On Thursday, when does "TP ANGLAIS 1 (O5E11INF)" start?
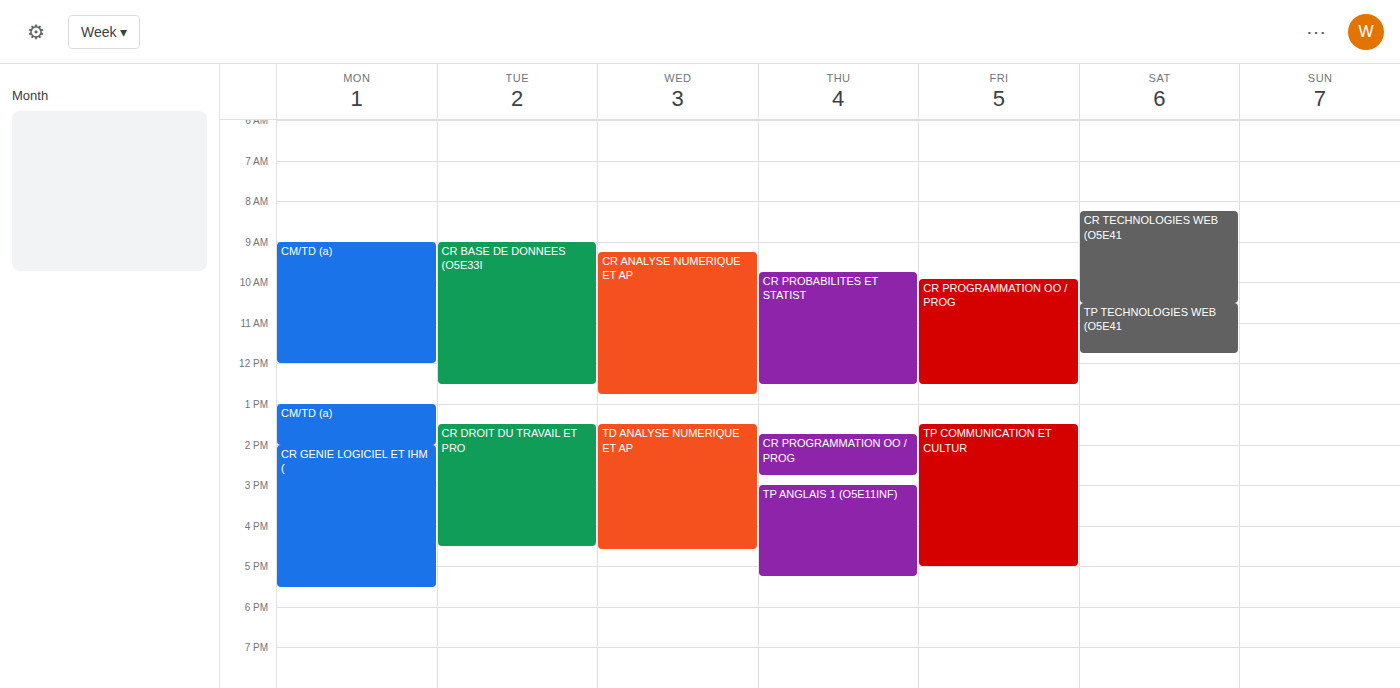
3:00 PM